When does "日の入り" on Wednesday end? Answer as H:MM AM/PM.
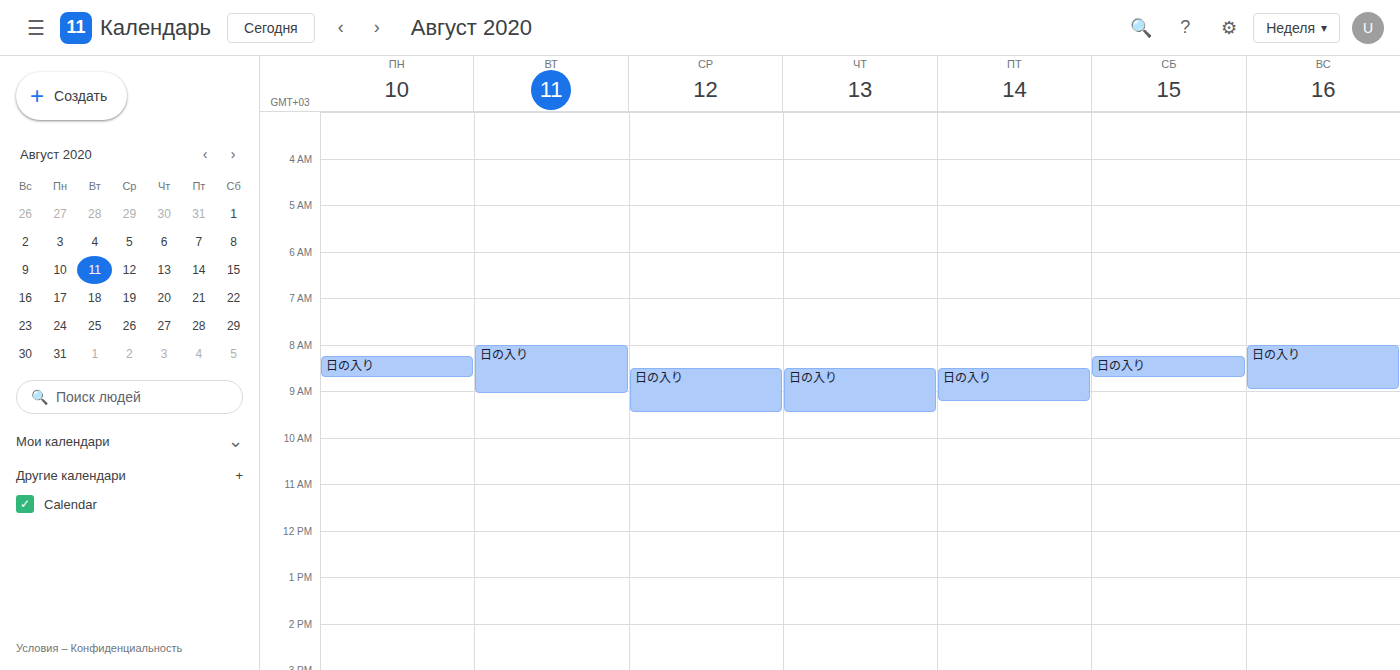
9:30 AM